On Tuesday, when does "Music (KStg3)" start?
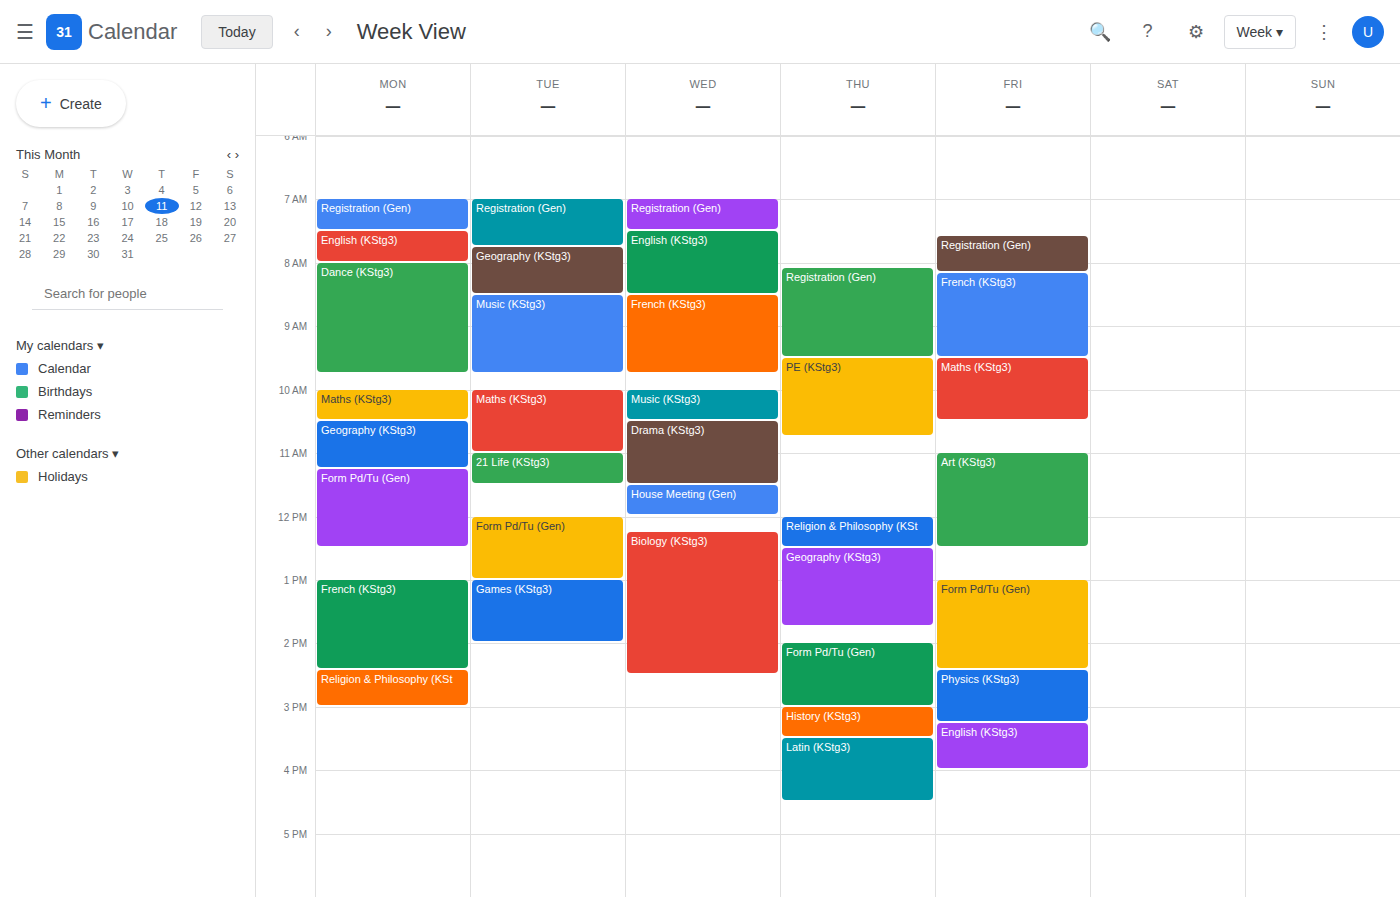
8:30 AM